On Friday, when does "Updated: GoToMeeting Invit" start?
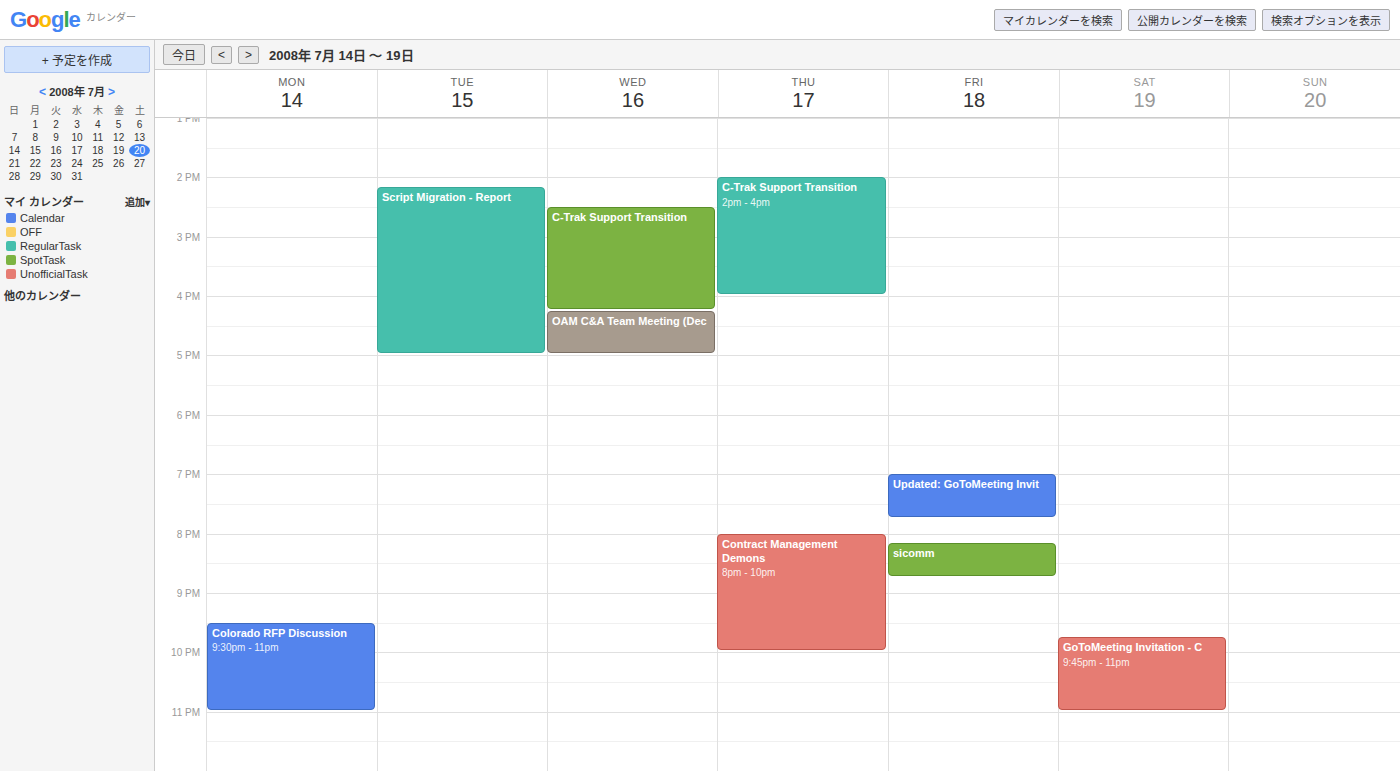
7:00 PM